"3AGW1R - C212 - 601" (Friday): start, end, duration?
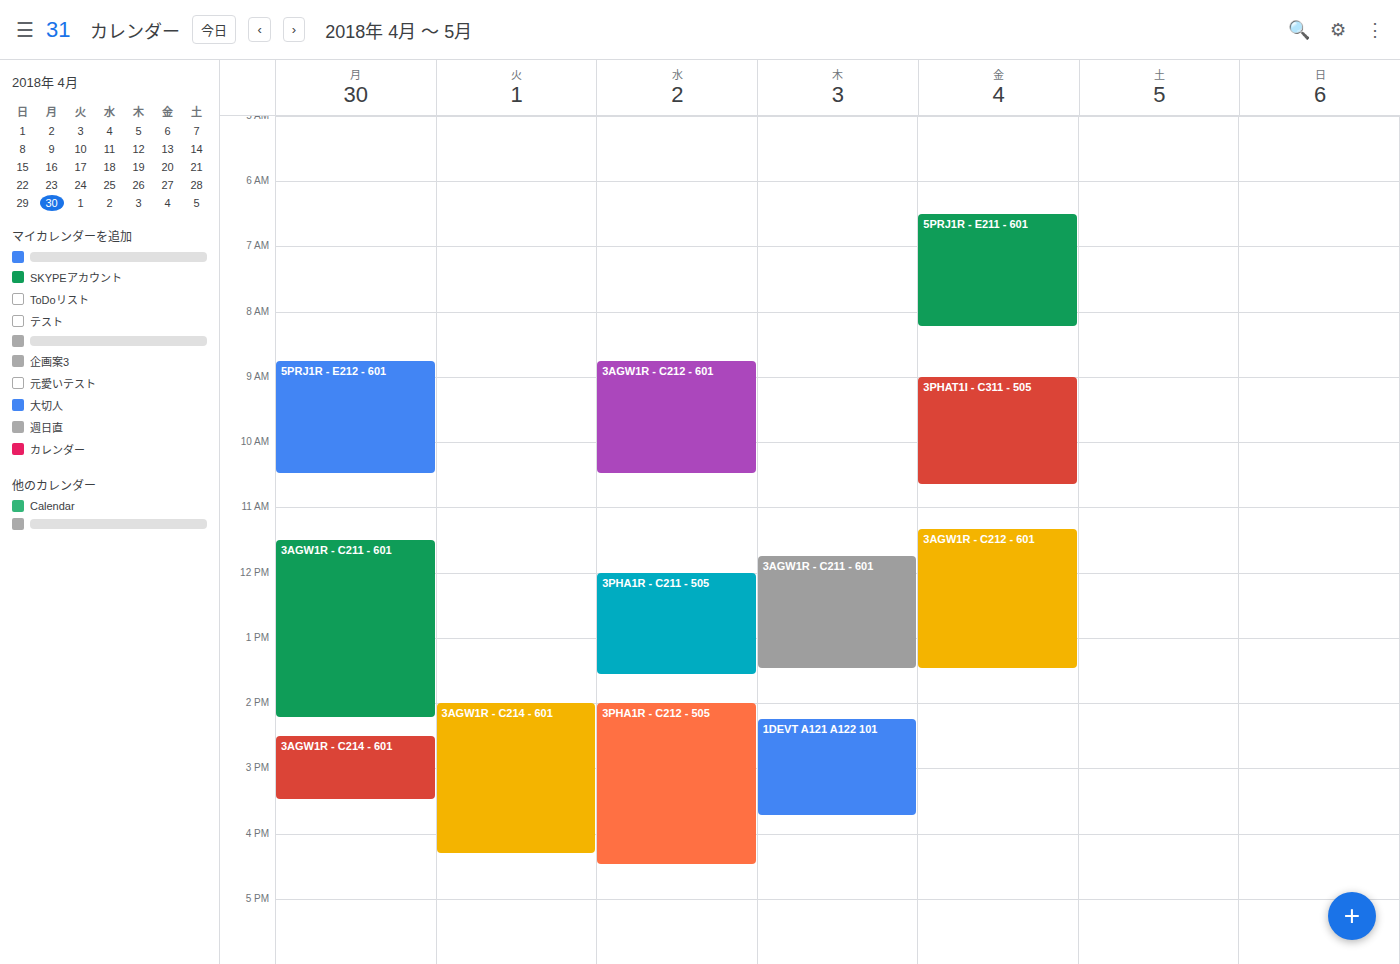
11:20 AM to 1:30 PM, 2 hours 10 minutes